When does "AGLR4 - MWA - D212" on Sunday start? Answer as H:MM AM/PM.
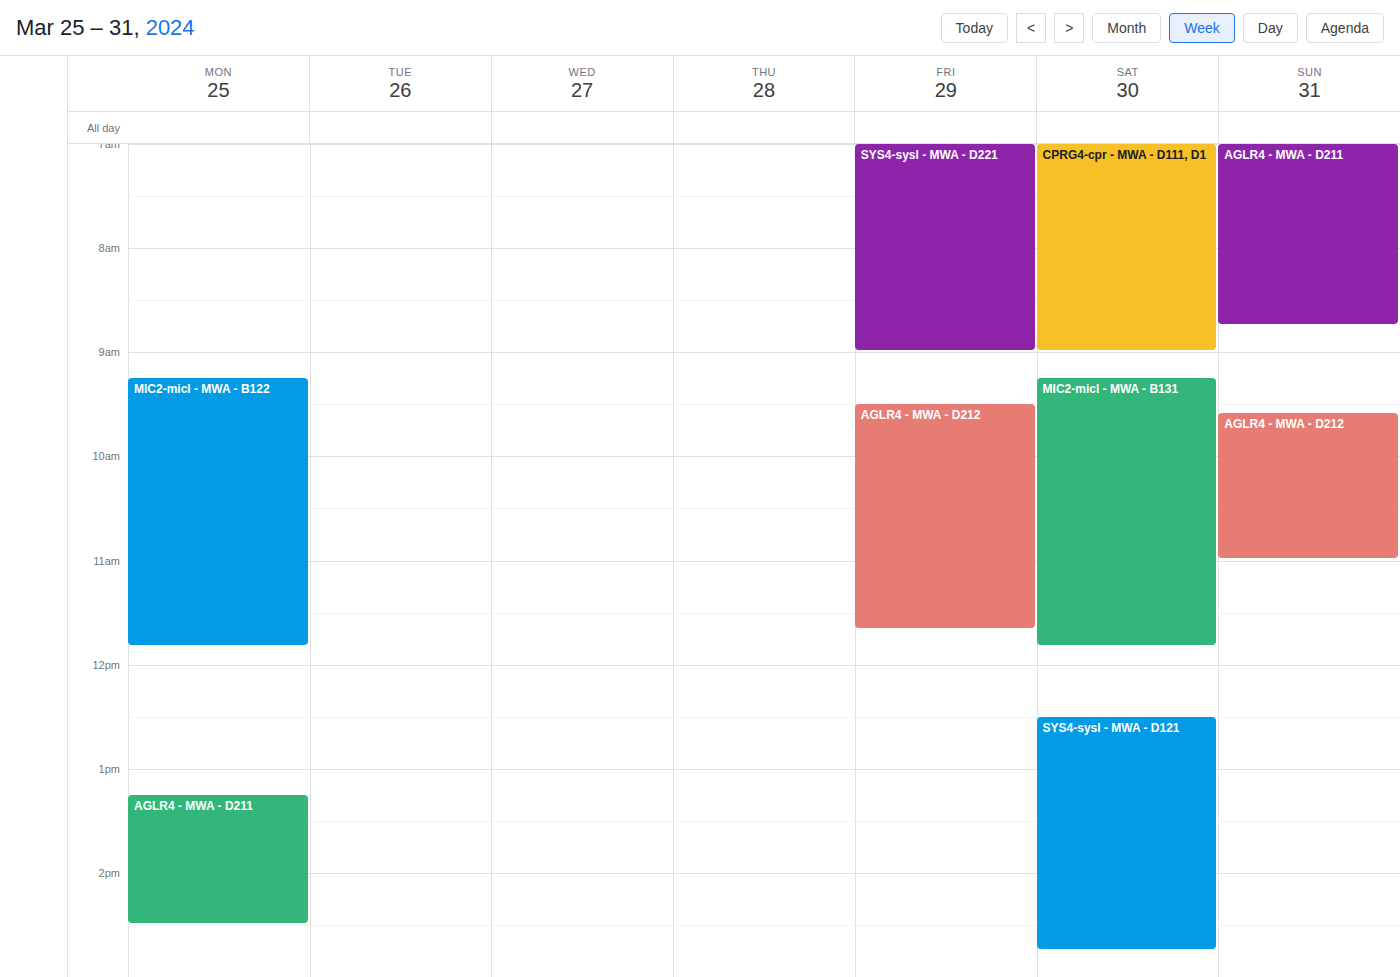
9:35 AM